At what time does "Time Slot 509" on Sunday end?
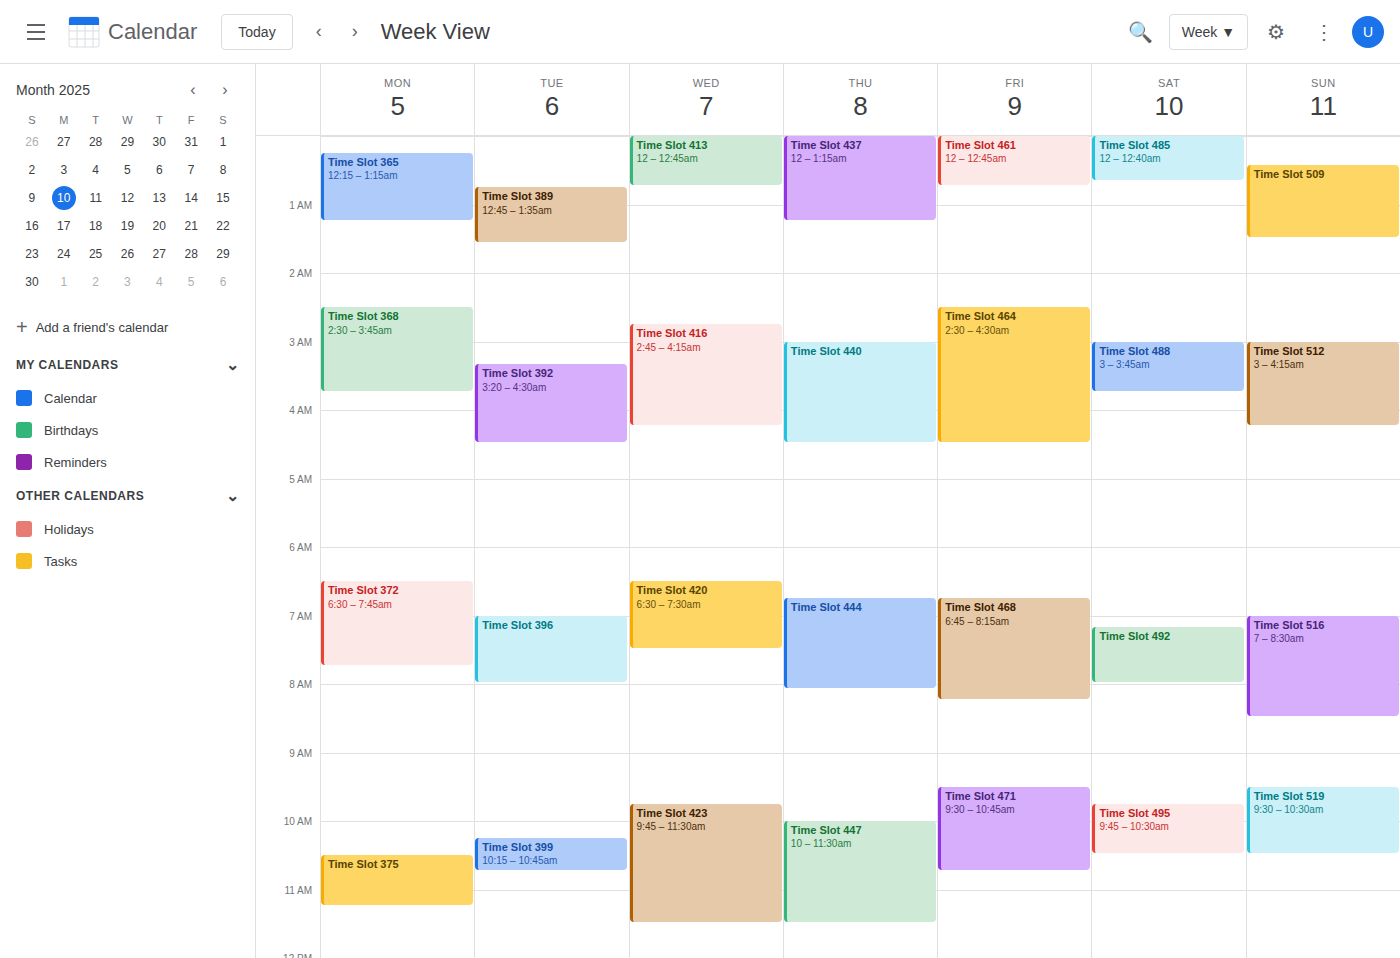
1:30 AM